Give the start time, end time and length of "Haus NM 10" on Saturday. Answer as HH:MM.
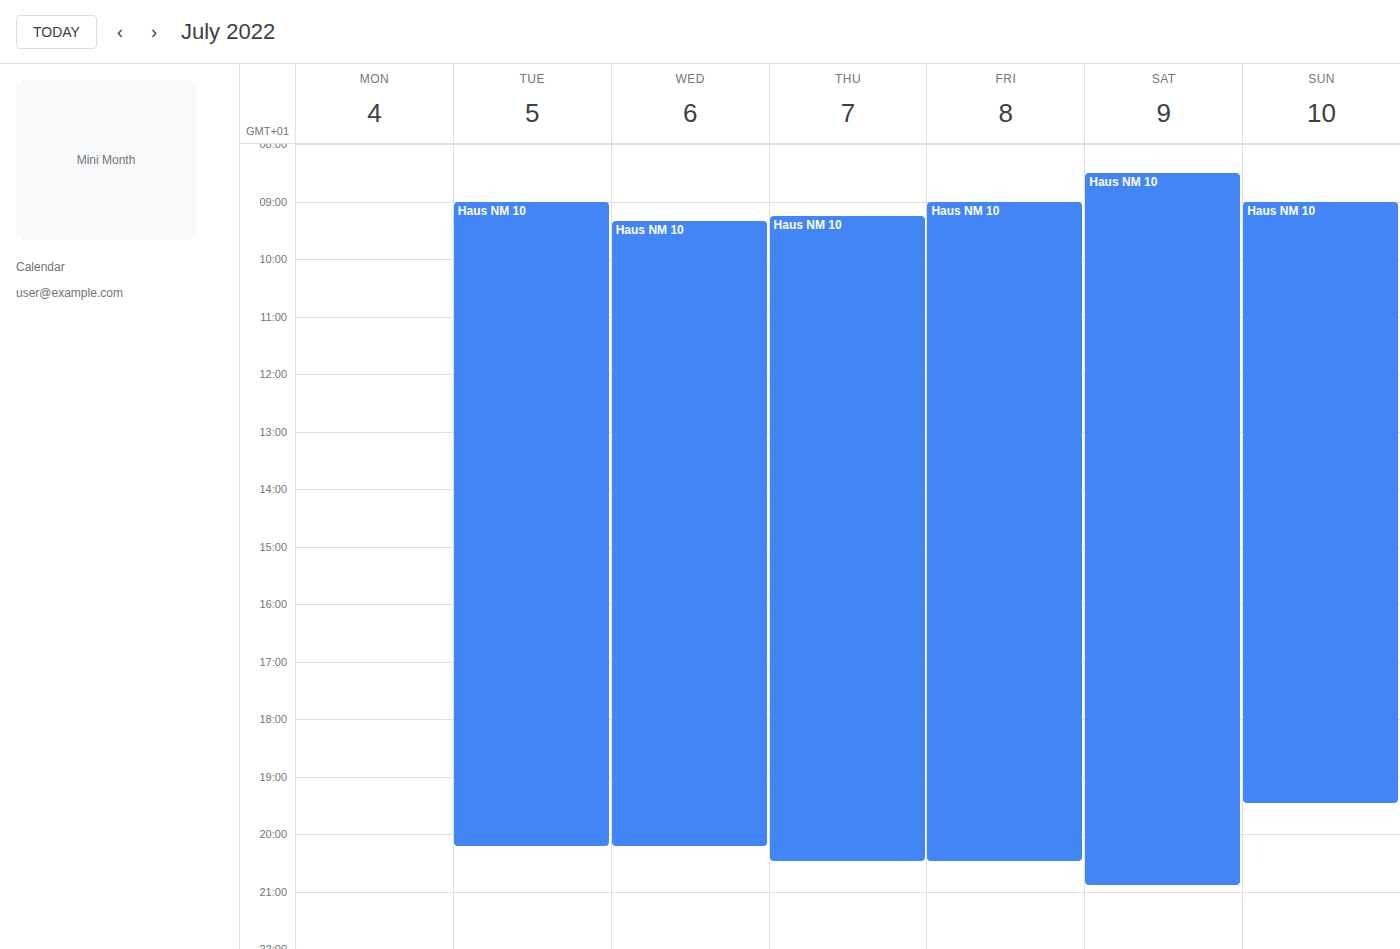
08:30 to 20:55, 12 hours 25 minutes